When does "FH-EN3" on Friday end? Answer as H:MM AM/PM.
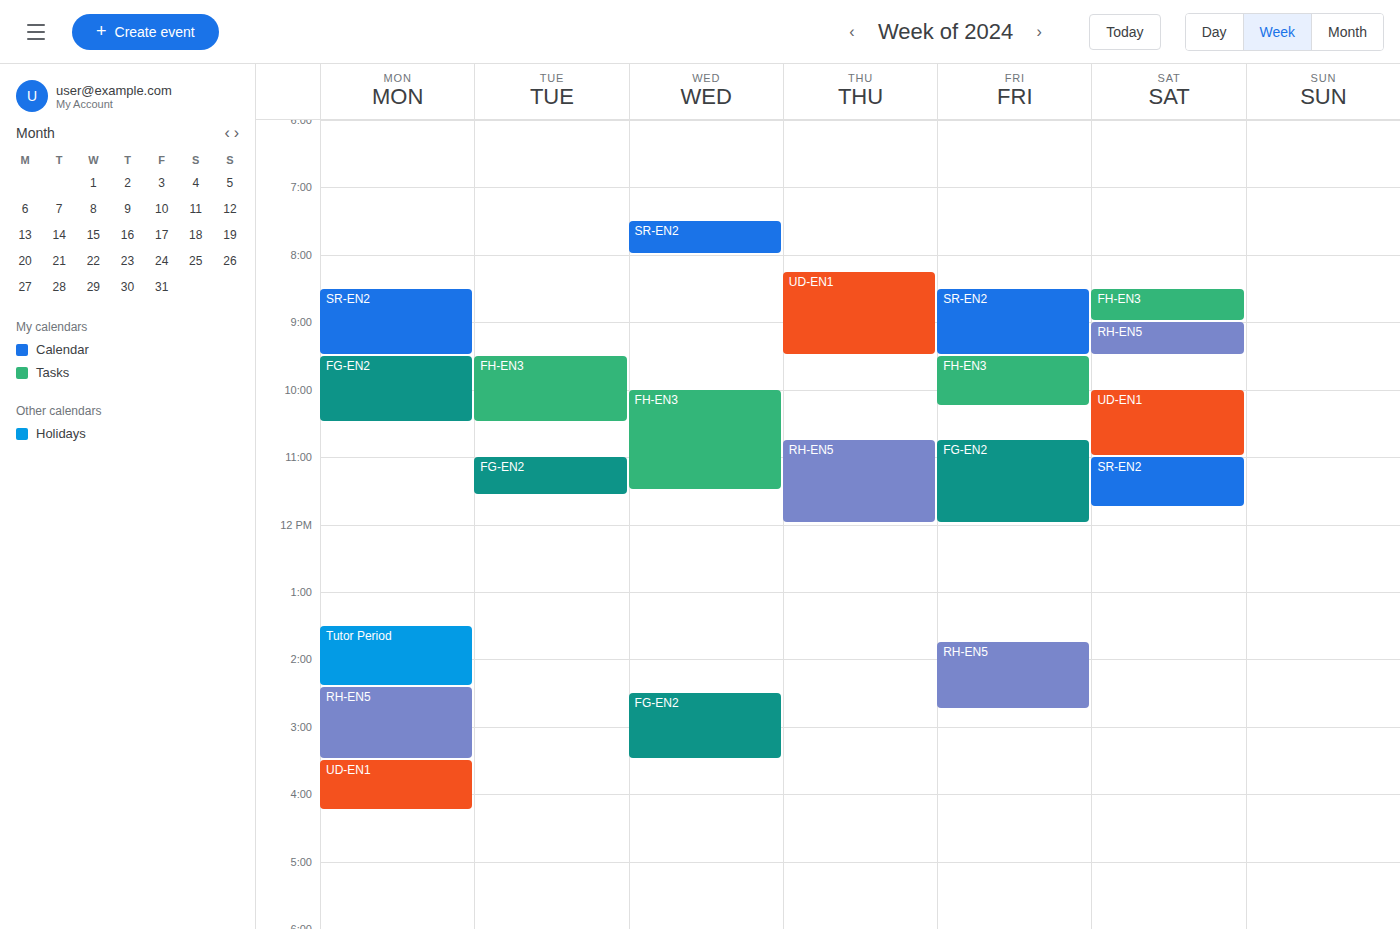
10:15 AM